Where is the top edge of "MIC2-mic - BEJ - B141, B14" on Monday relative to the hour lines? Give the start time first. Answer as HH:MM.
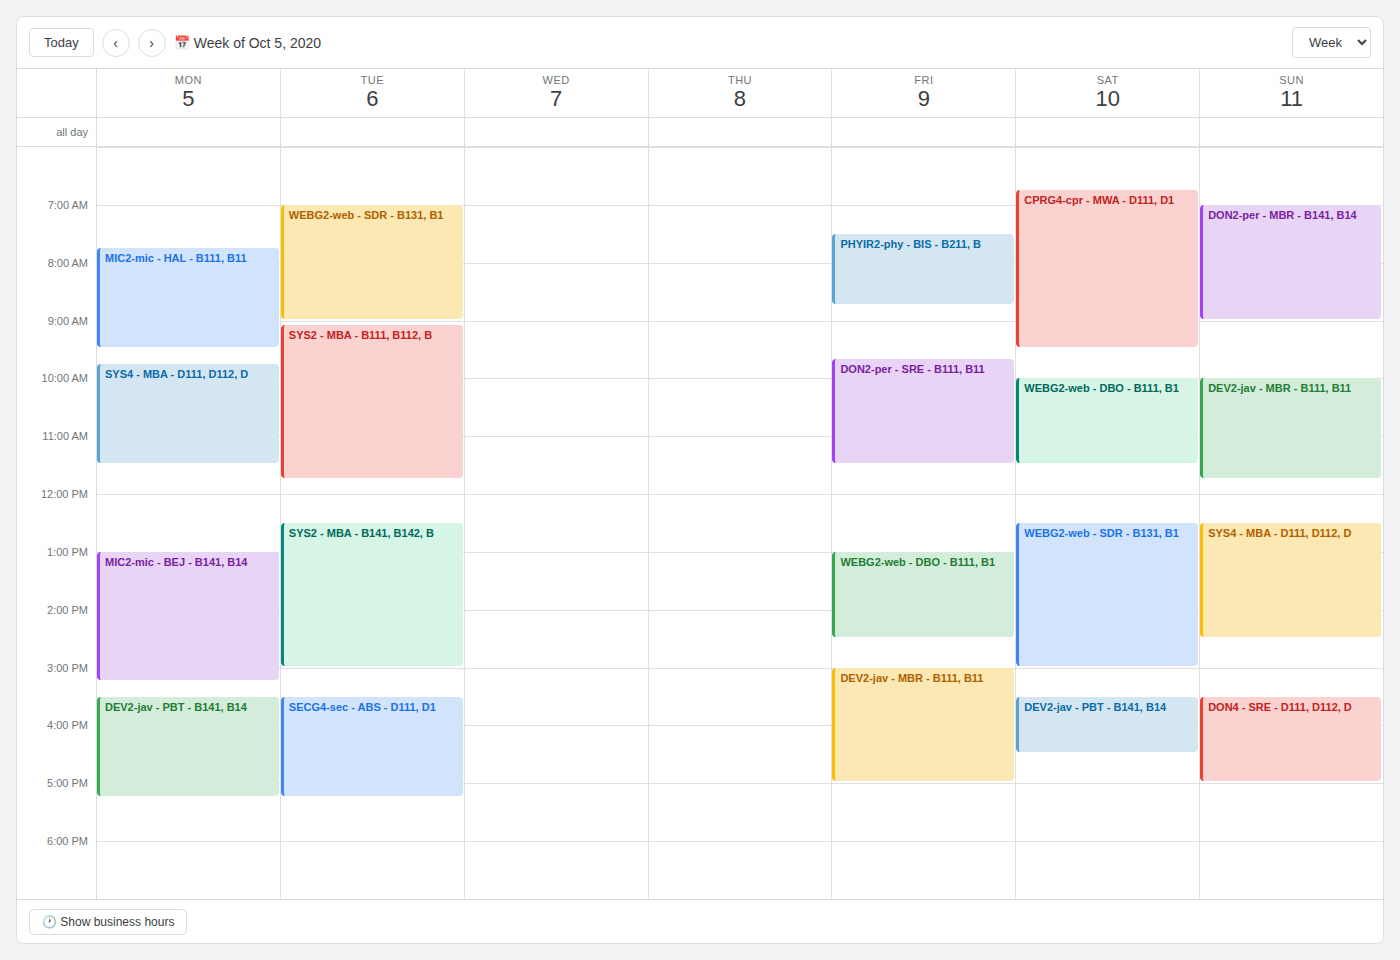
13:00 -- exactly on the 13:00 line.